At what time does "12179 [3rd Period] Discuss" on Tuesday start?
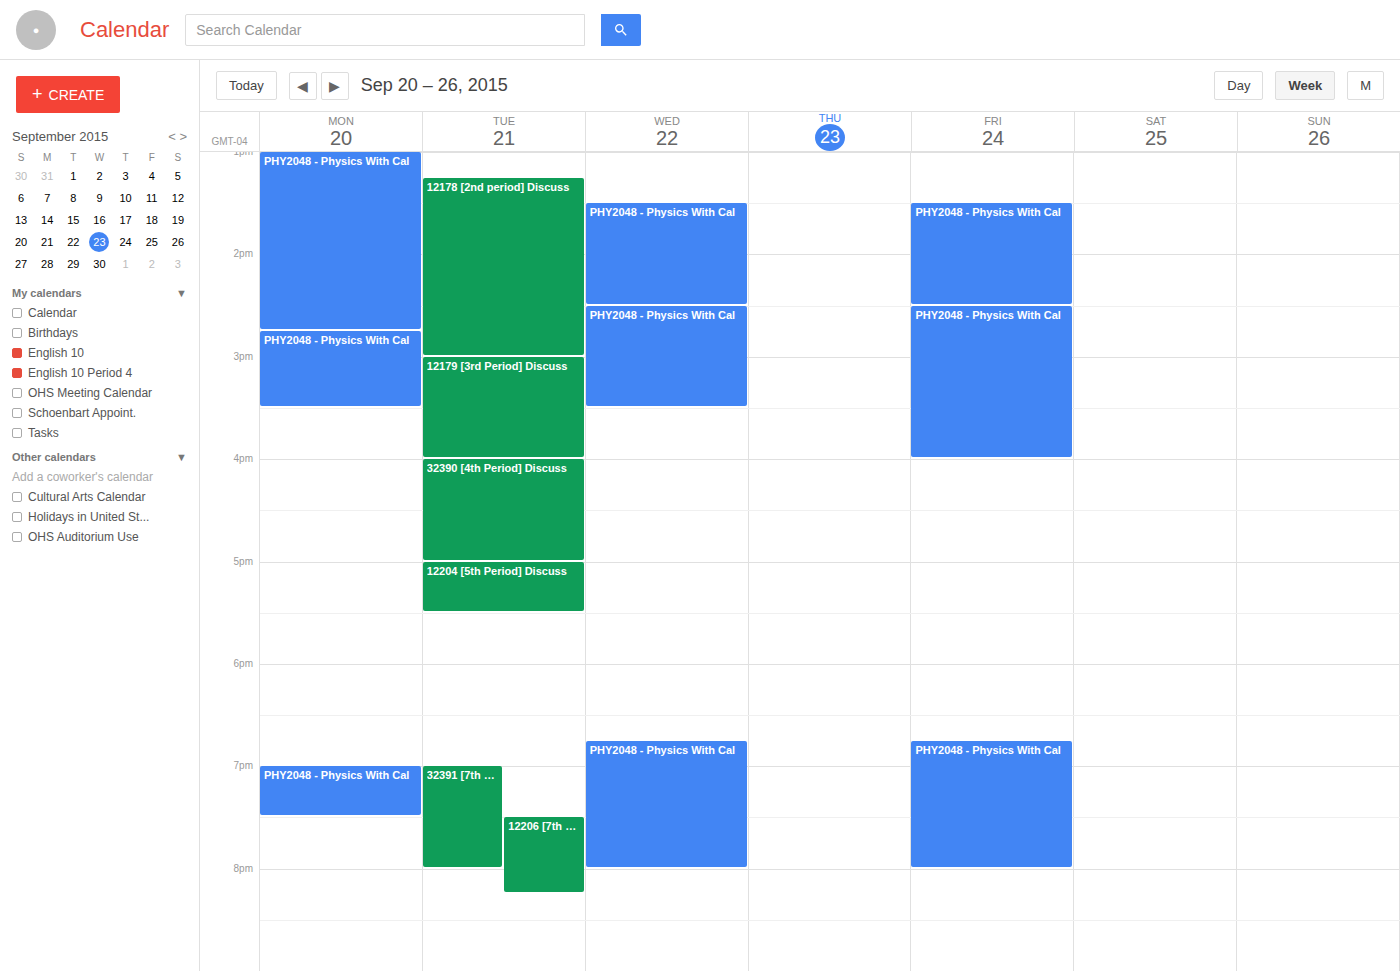
3:00 PM